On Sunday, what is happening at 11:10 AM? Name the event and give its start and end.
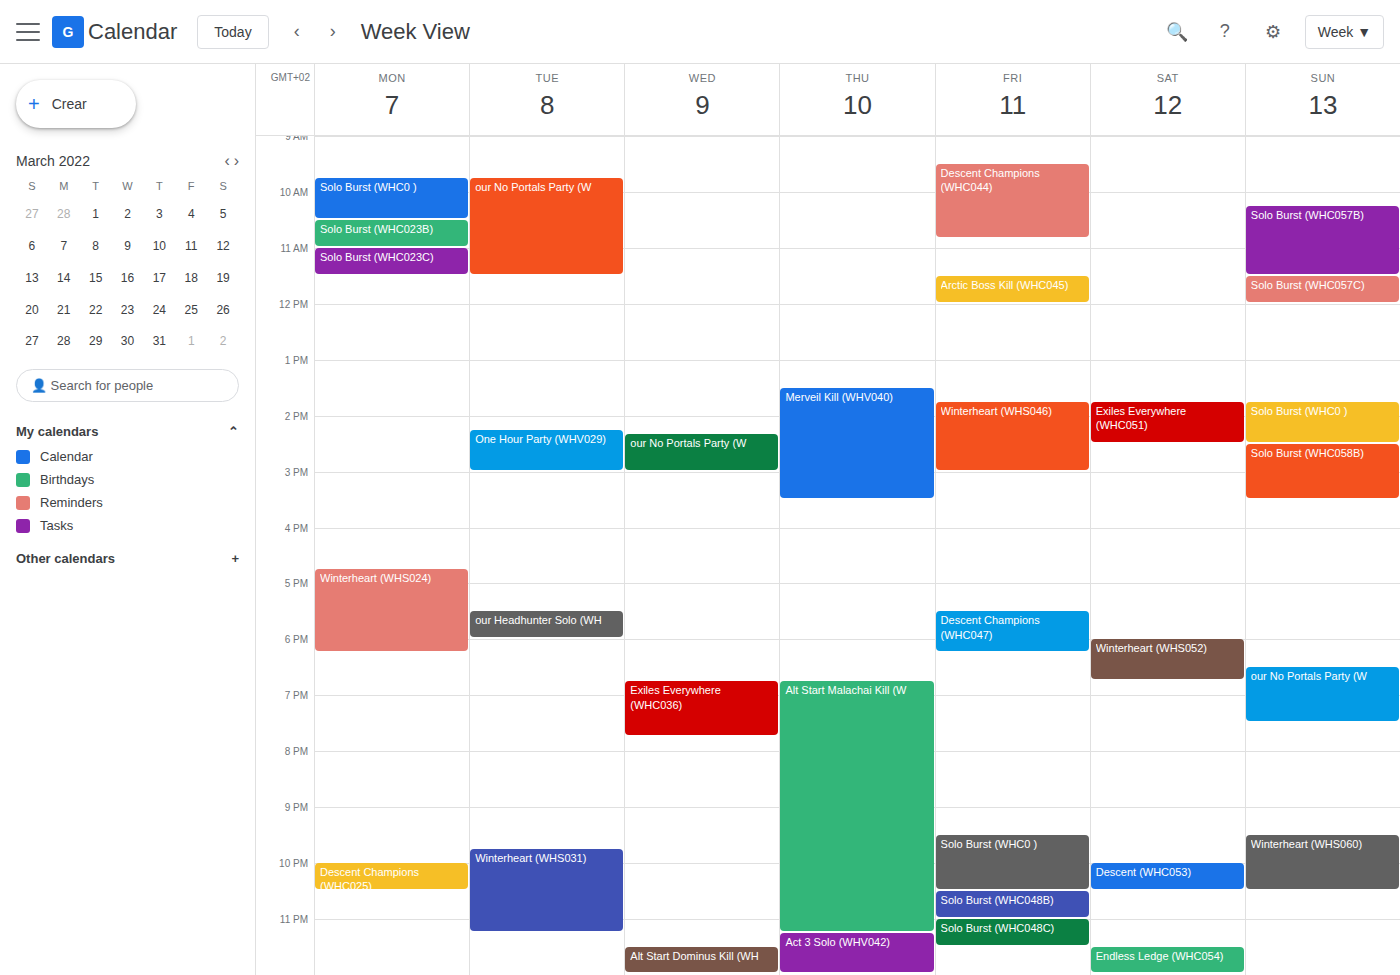
"Solo Burst (WHC057B)", 10:15 AM to 11:30 AM